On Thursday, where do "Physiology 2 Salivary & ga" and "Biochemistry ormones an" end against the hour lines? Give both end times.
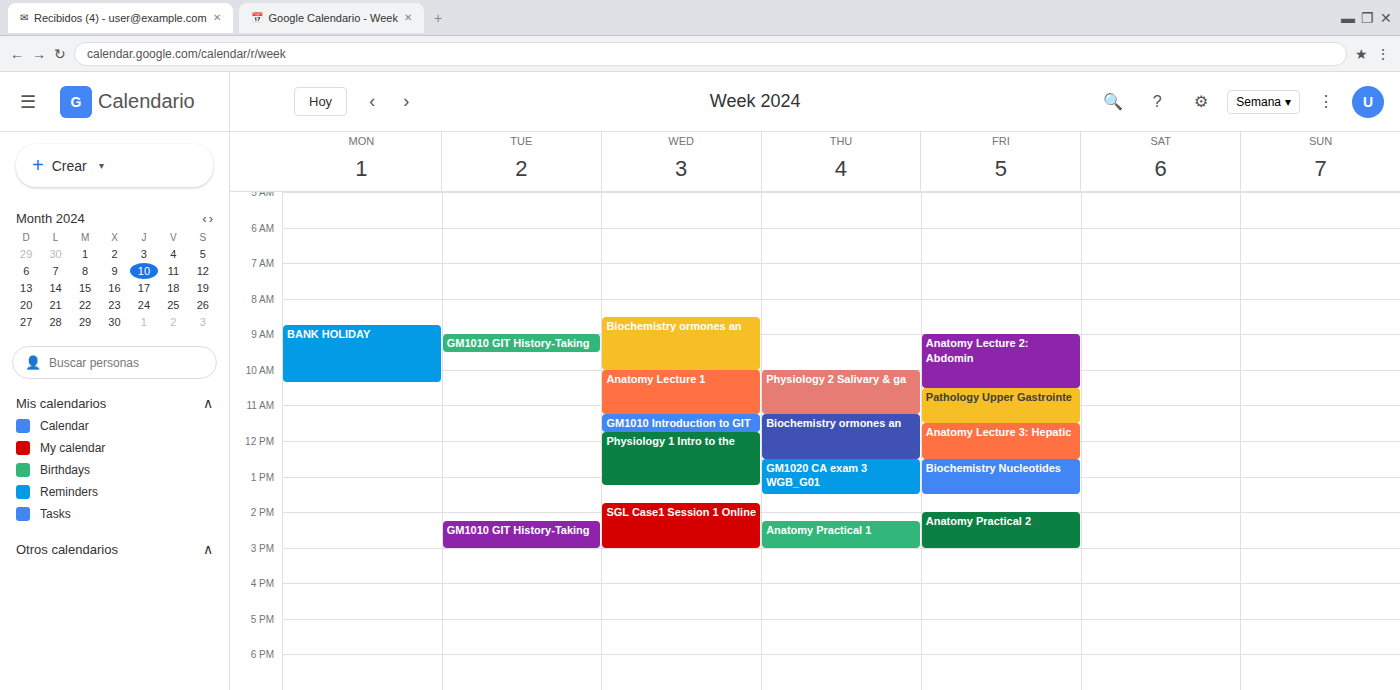
"Physiology 2 Salivary & ga": 11:15 AM, neither: a quarter of the way from the 11 AM line to the 12 PM line. "Biochemistry ormones an": 12:30 PM, halfway between the 12 PM and 1 PM lines.